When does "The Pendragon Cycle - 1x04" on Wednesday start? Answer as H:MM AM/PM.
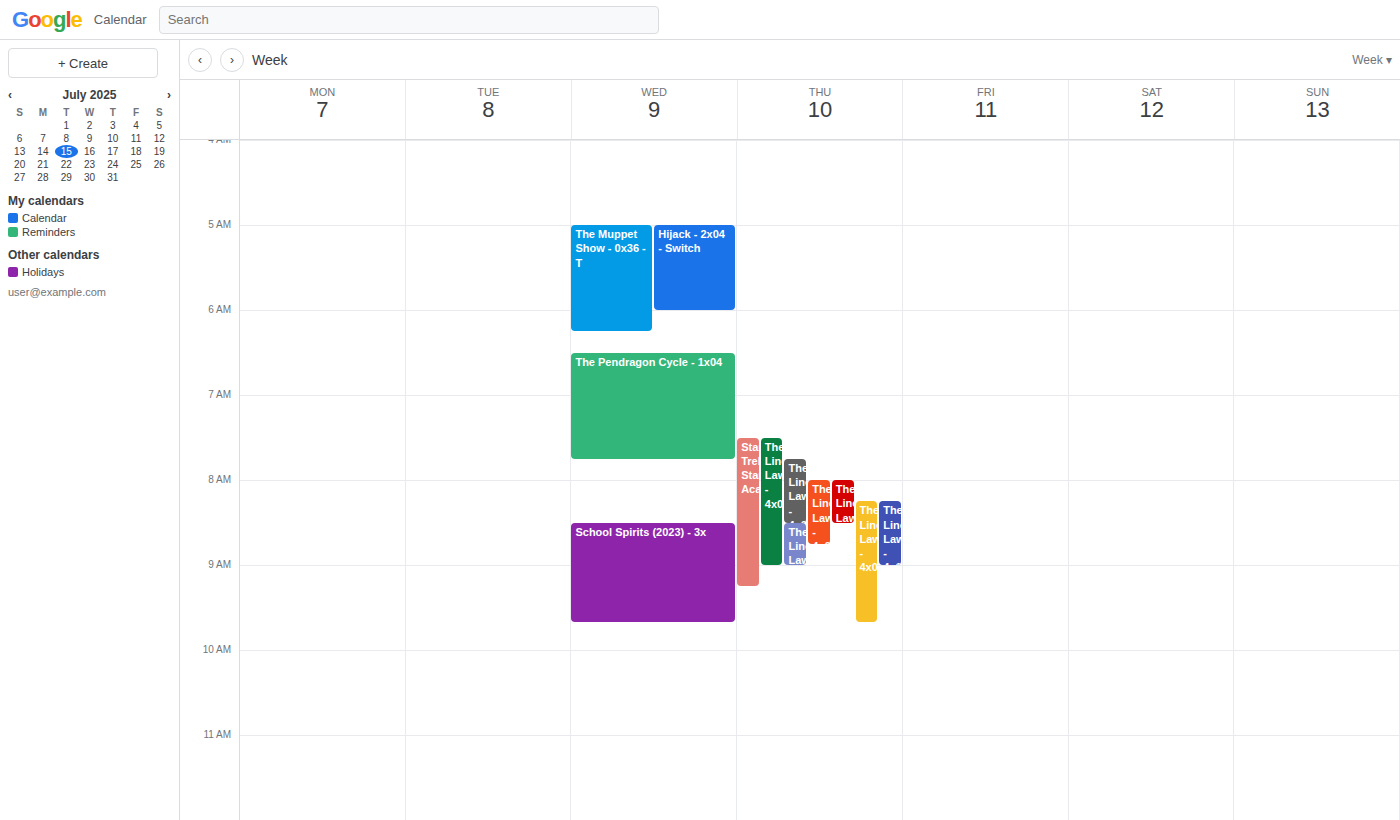
6:30 AM